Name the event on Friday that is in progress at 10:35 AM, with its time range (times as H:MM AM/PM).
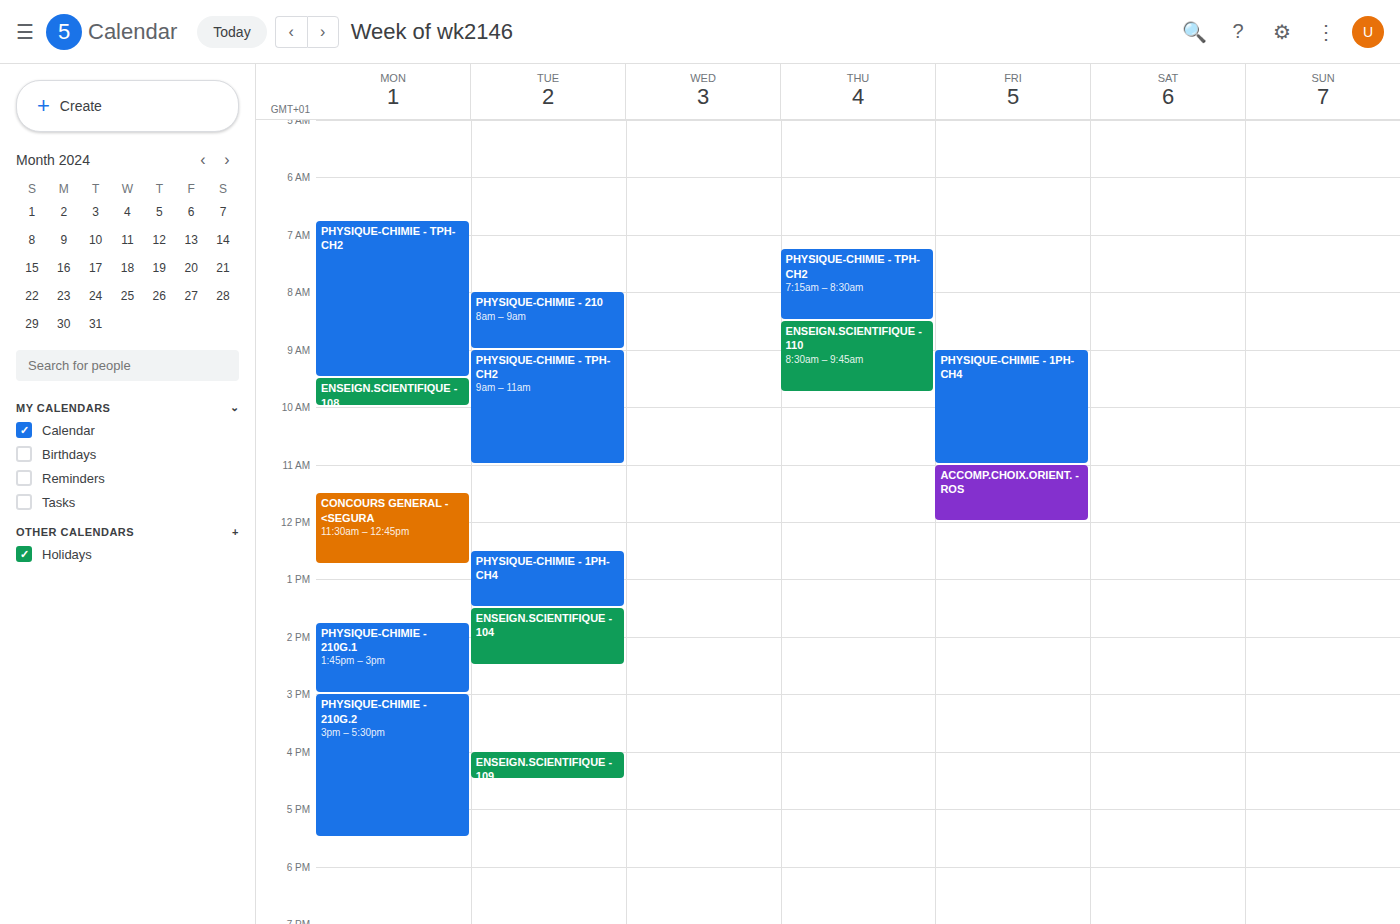
"PHYSIQUE-CHIMIE - 1PH-CH4", 9:00 AM to 11:00 AM